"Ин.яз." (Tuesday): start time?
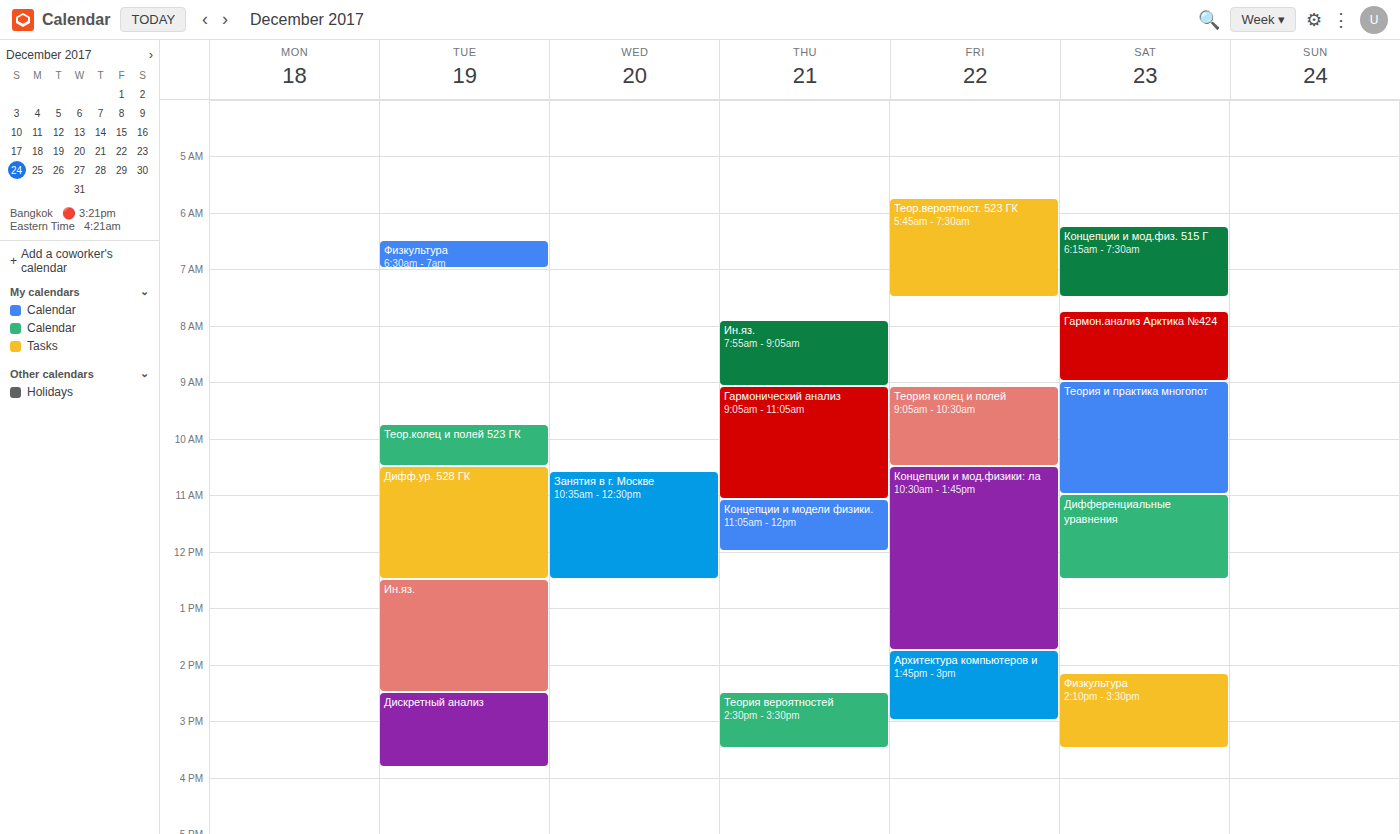
12:30 PM